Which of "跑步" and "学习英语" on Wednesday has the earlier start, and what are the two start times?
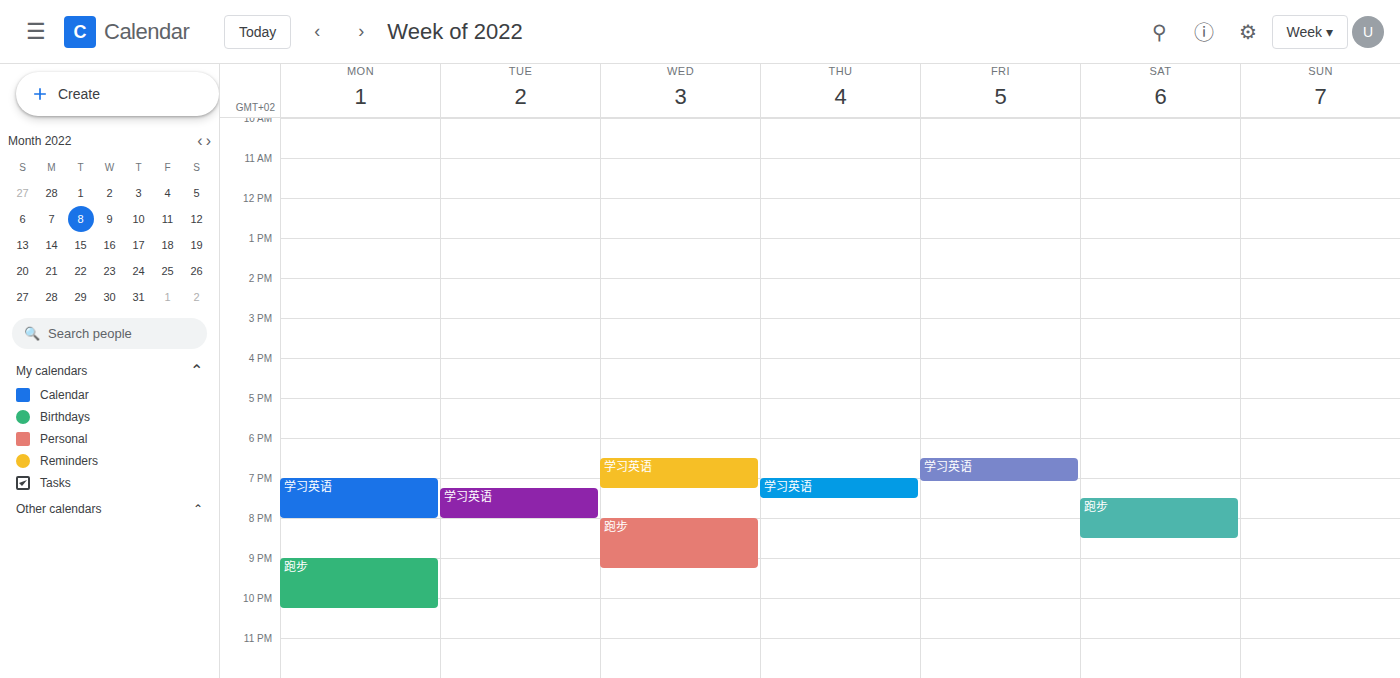
"学习英语" 18:30; "跑步" 20:00.